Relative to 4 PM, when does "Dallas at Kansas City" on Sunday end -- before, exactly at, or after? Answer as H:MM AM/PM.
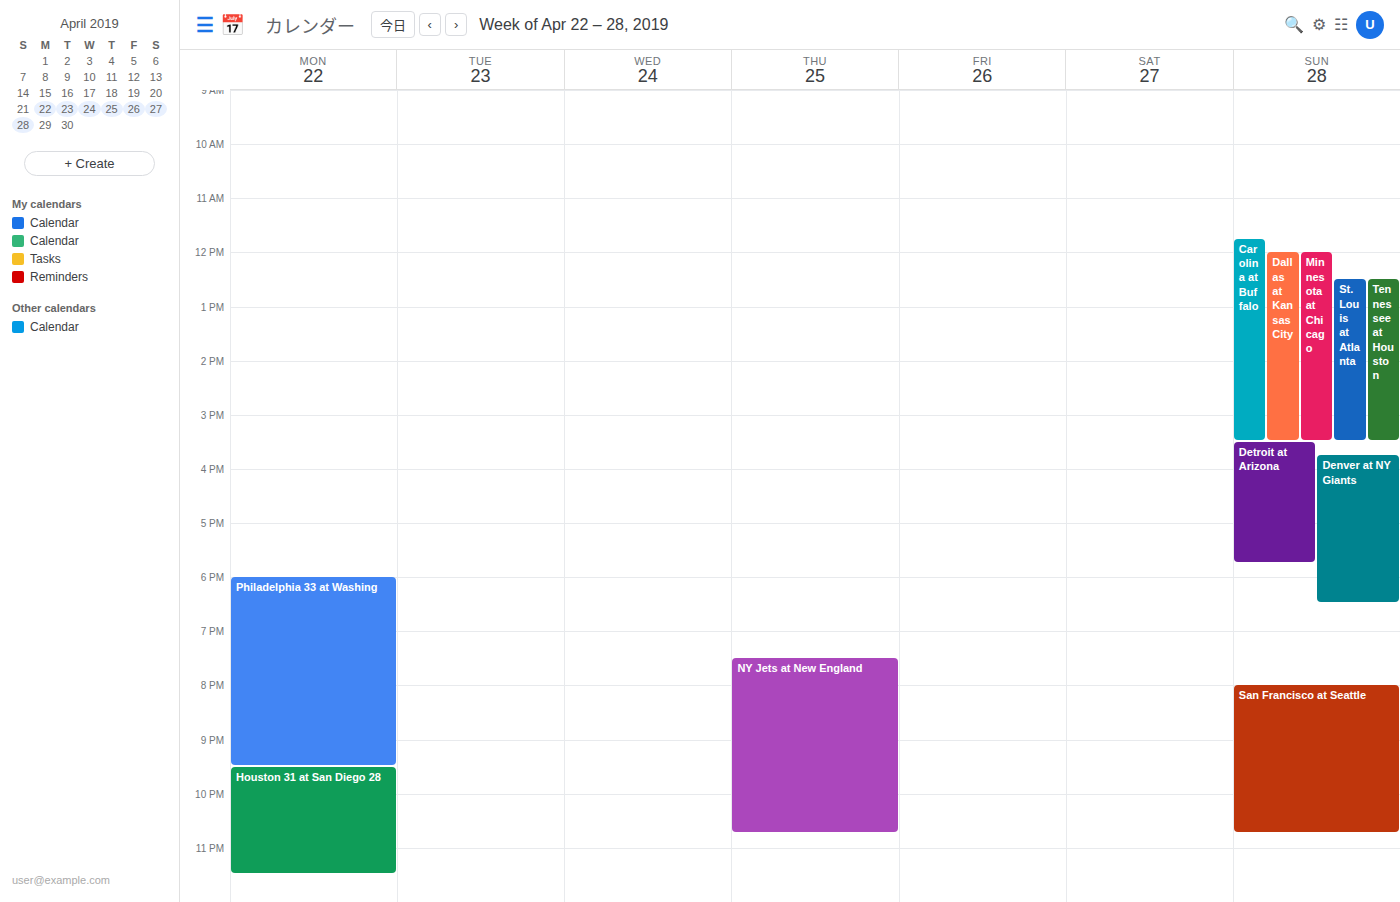
3:30 PM -- before 4 PM, 30 minutes above the 4 PM line.